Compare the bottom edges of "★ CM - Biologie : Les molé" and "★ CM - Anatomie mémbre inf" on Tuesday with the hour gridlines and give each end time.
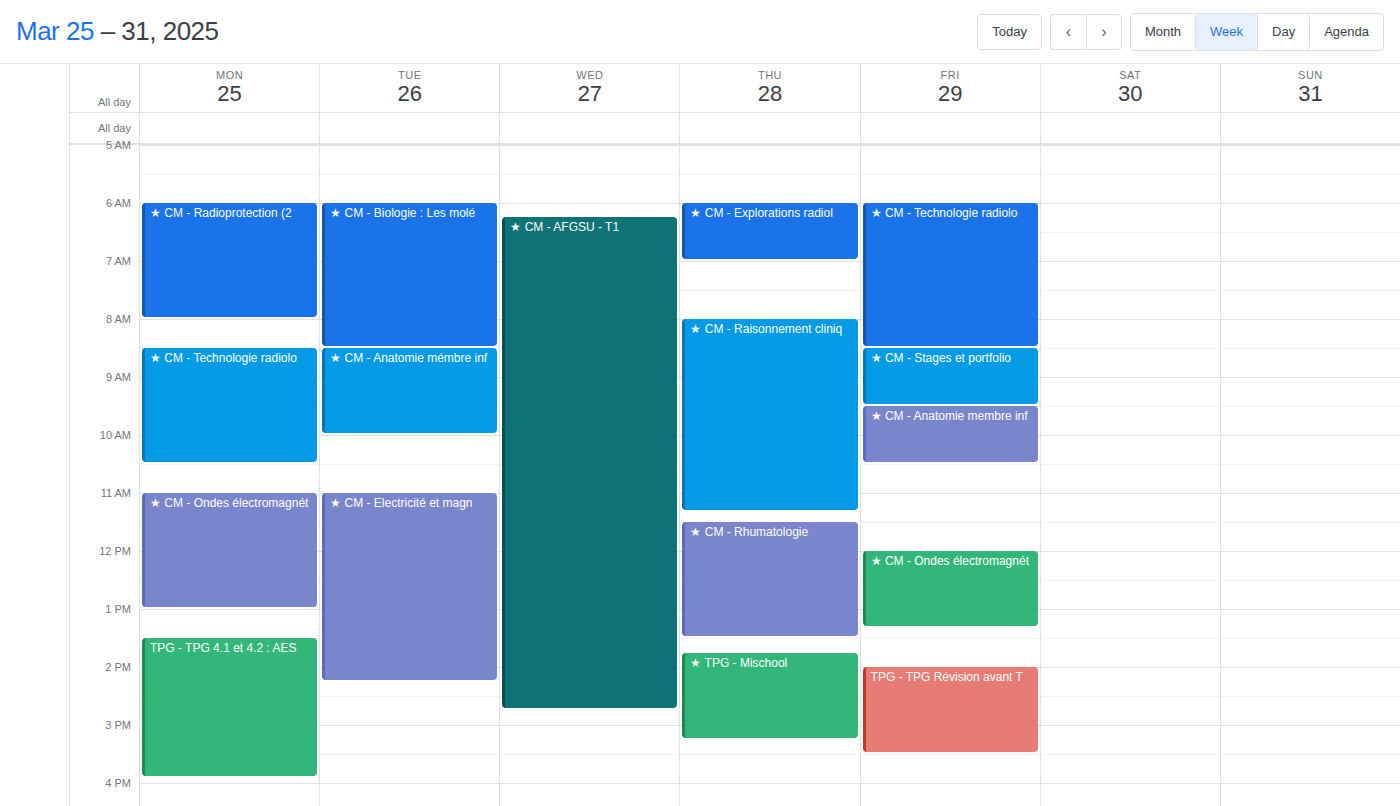
"★ CM - Biologie : Les molé": 8:30 AM, halfway between the 8 AM and 9 AM lines. "★ CM - Anatomie mémbre inf": 10:00 AM, exactly on the 10 AM line.